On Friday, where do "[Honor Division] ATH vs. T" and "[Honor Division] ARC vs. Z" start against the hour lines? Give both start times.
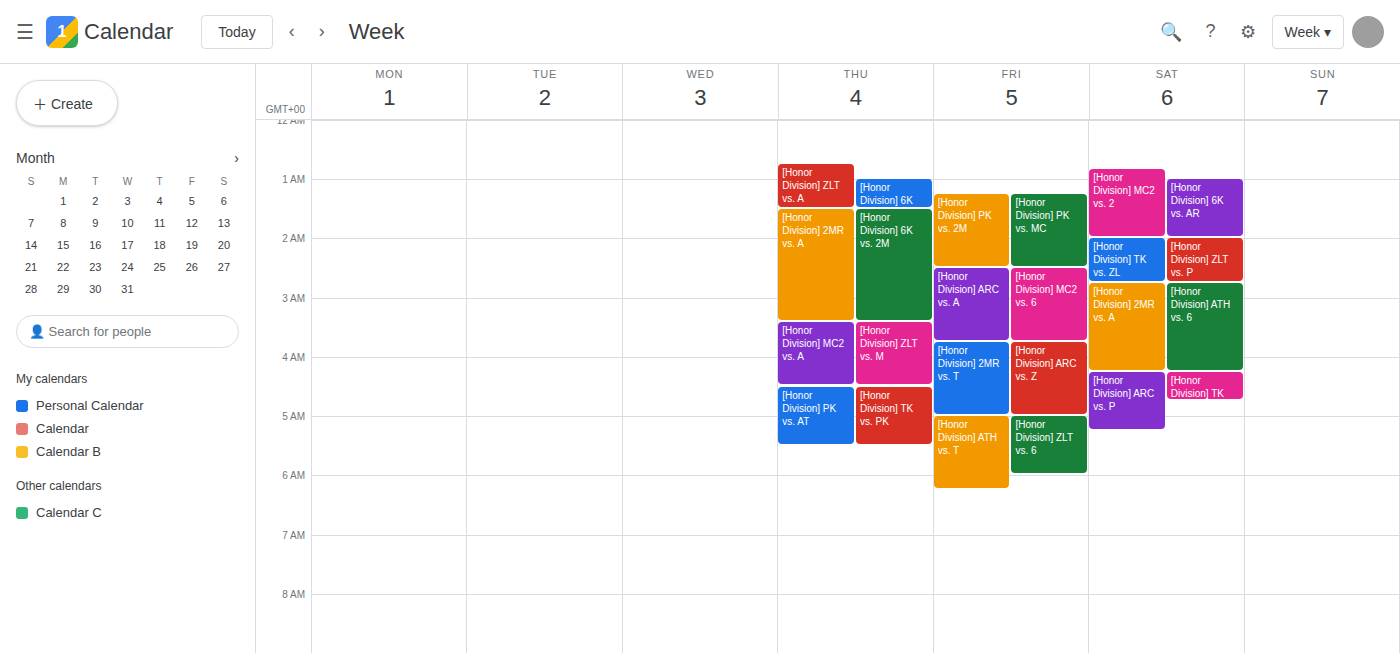
"[Honor Division] ATH vs. T": 5:00 AM, exactly on the 5 AM line. "[Honor Division] ARC vs. Z": 3:45 AM, neither: three quarters of the way from the 3 AM line to the 4 AM line.